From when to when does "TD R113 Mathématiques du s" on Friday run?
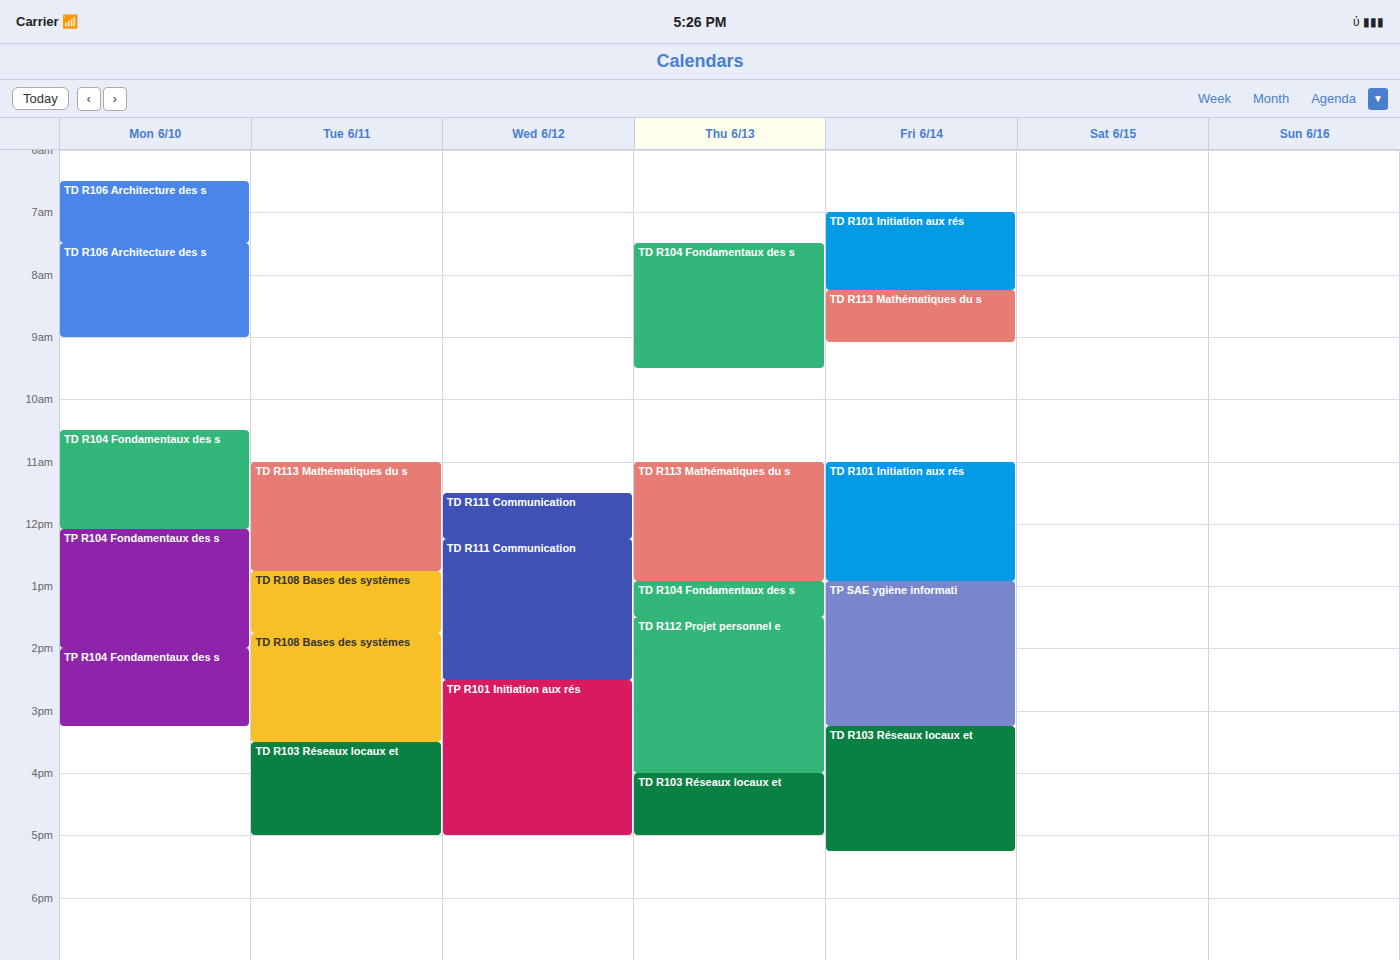
8:15 AM to 9:05 AM